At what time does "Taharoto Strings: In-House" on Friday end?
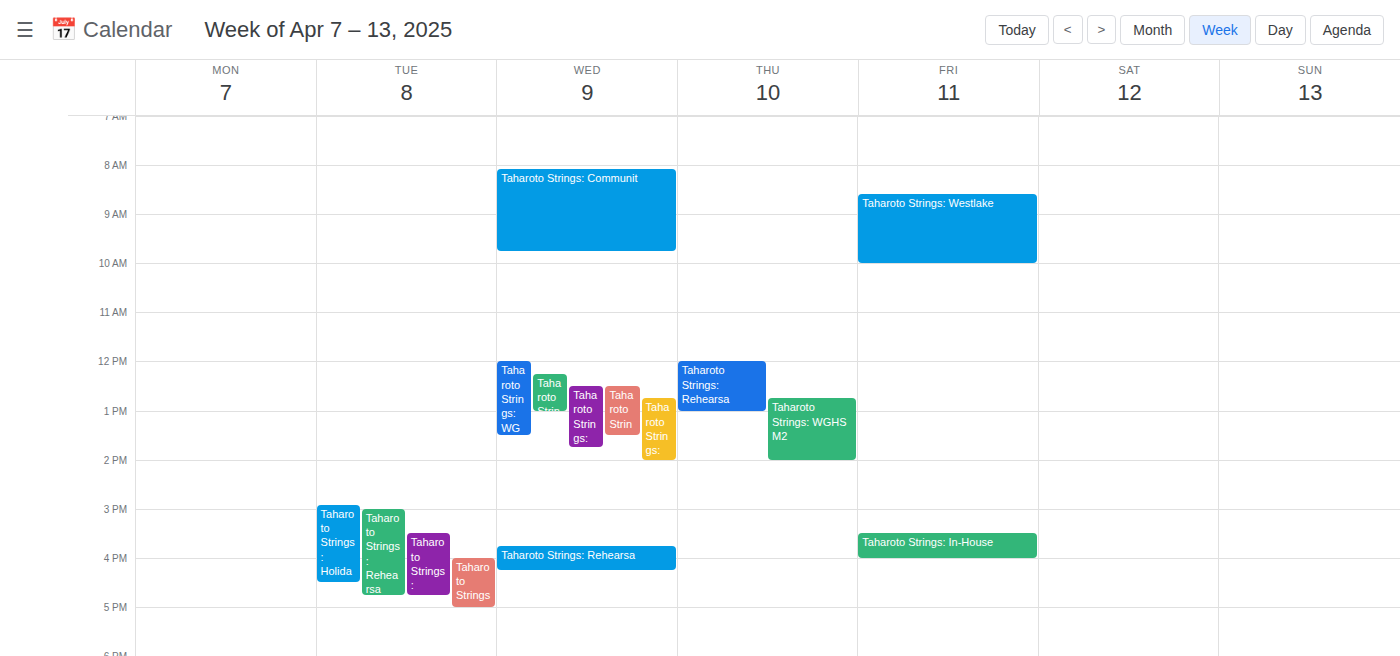
4:00 PM